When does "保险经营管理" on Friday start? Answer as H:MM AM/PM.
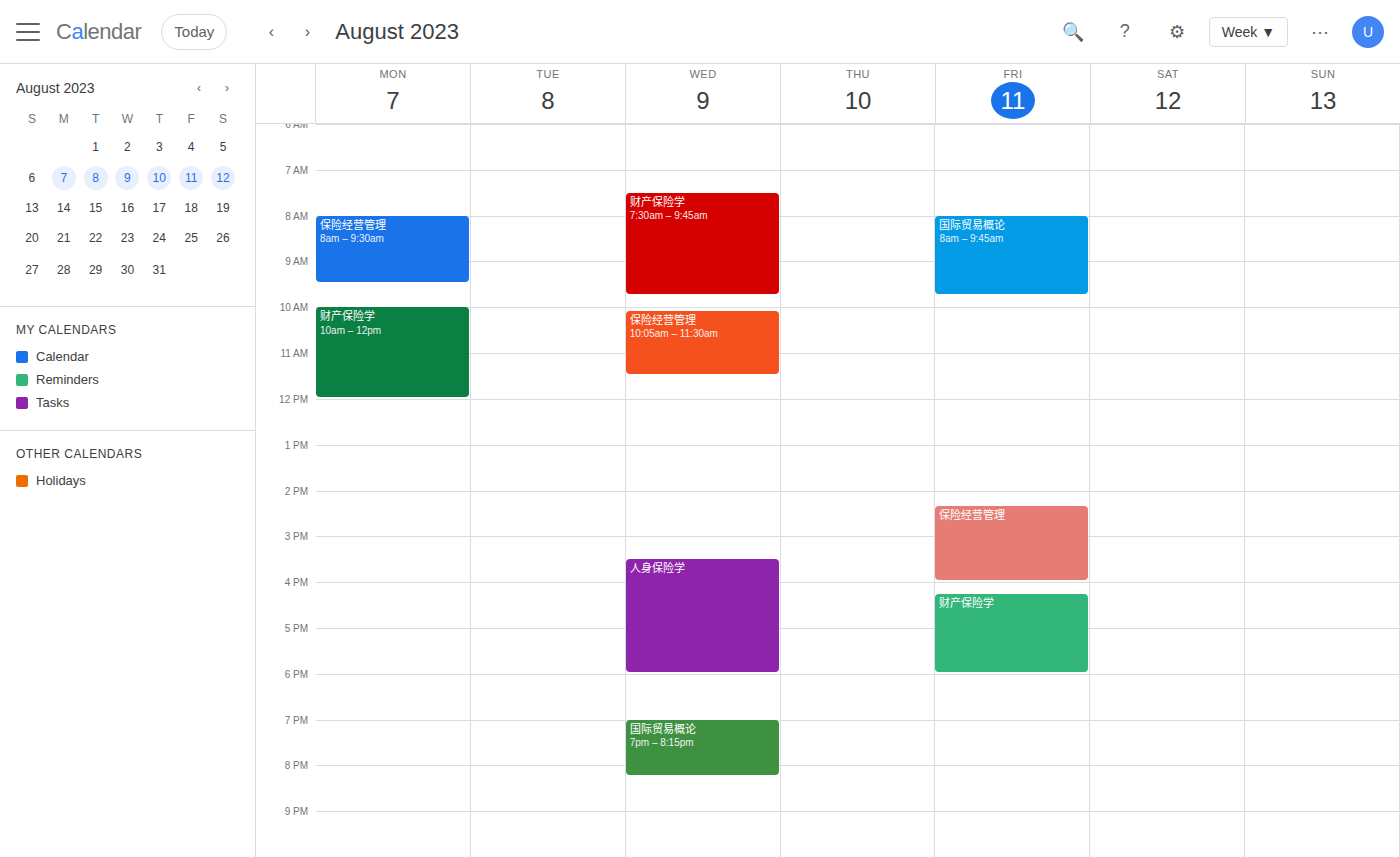
2:20 PM